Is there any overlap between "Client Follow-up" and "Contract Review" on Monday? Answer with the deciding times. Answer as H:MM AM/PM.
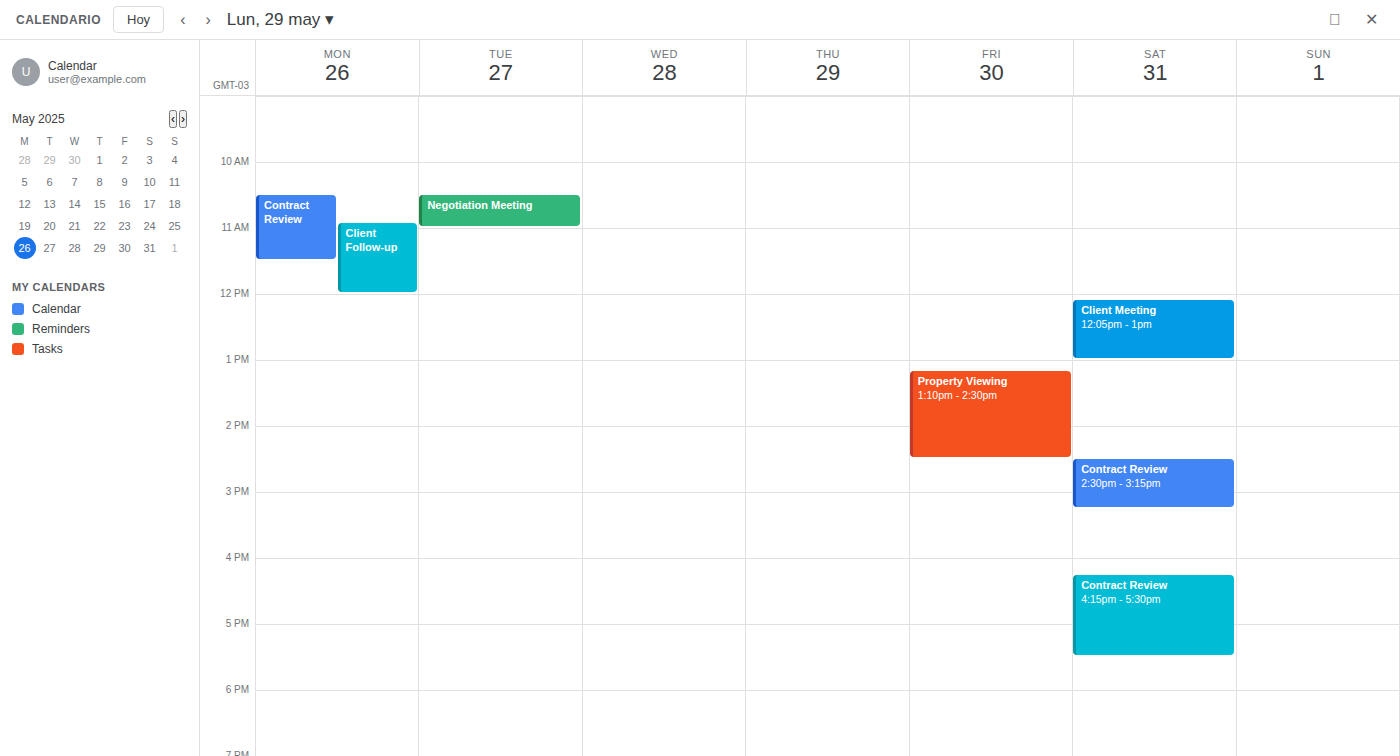
"Client Follow-up" starts at 10:55 AM, before "Contract Review" ends at 11:30 AM -- they overlap.